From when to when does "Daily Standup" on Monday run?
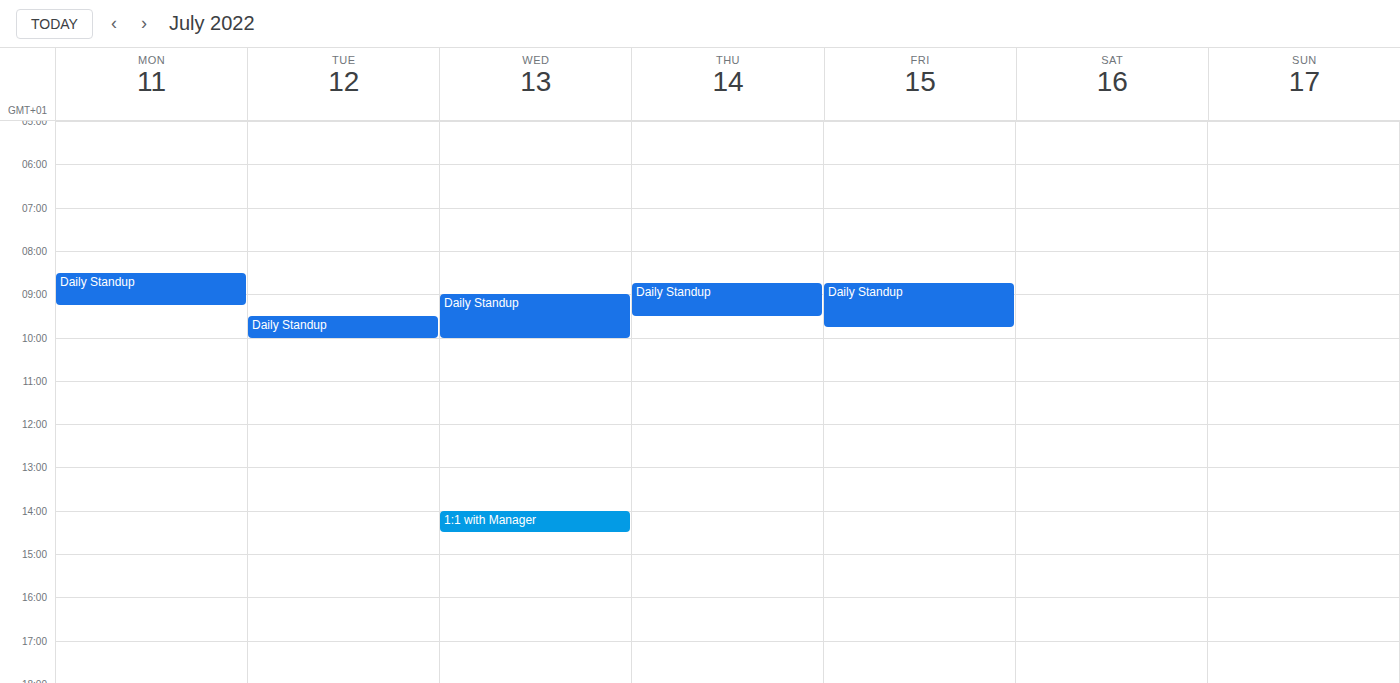
8:30 AM to 9:15 AM